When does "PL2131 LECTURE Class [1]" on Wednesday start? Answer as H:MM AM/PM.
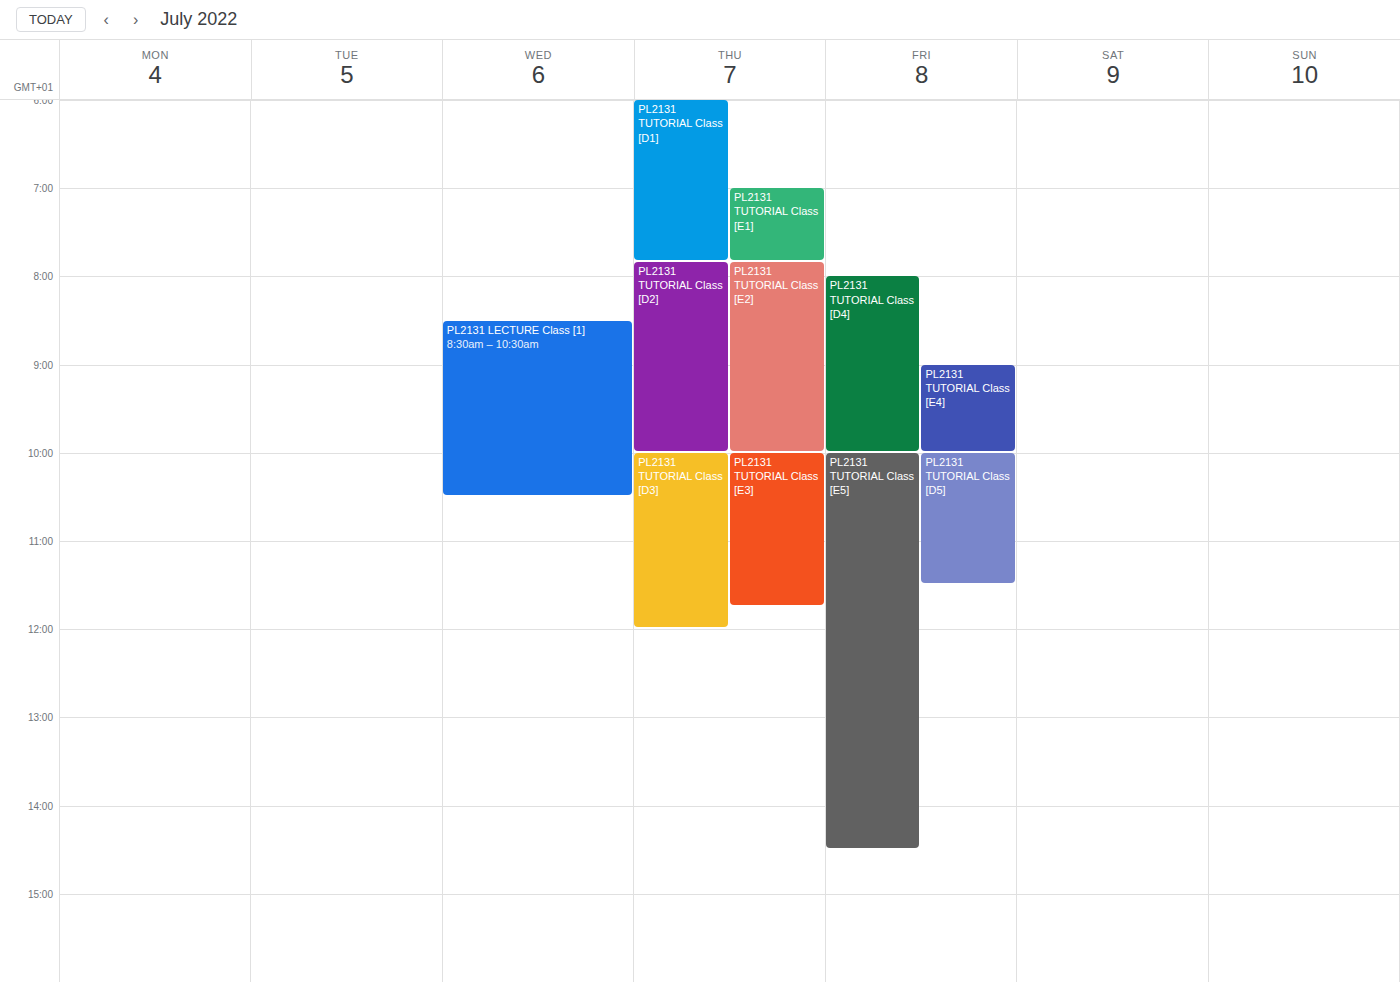
8:30 AM